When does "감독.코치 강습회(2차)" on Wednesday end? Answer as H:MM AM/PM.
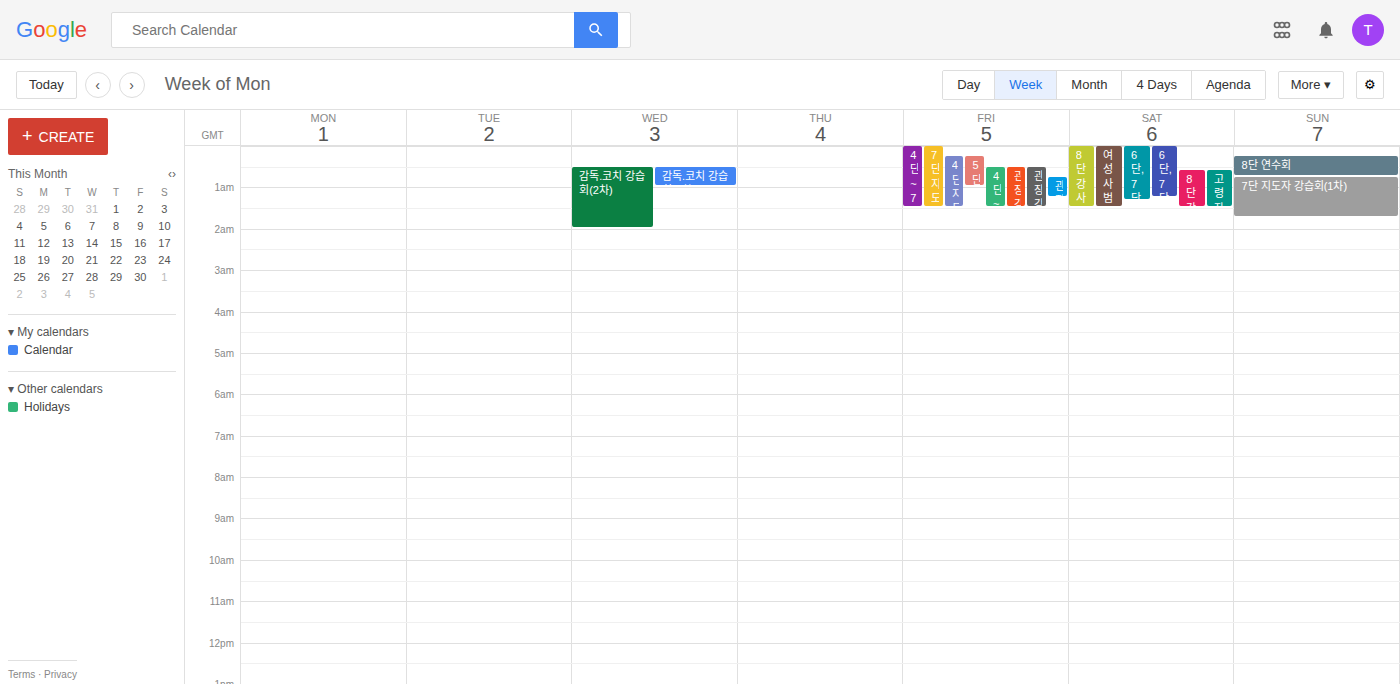
2:00 AM